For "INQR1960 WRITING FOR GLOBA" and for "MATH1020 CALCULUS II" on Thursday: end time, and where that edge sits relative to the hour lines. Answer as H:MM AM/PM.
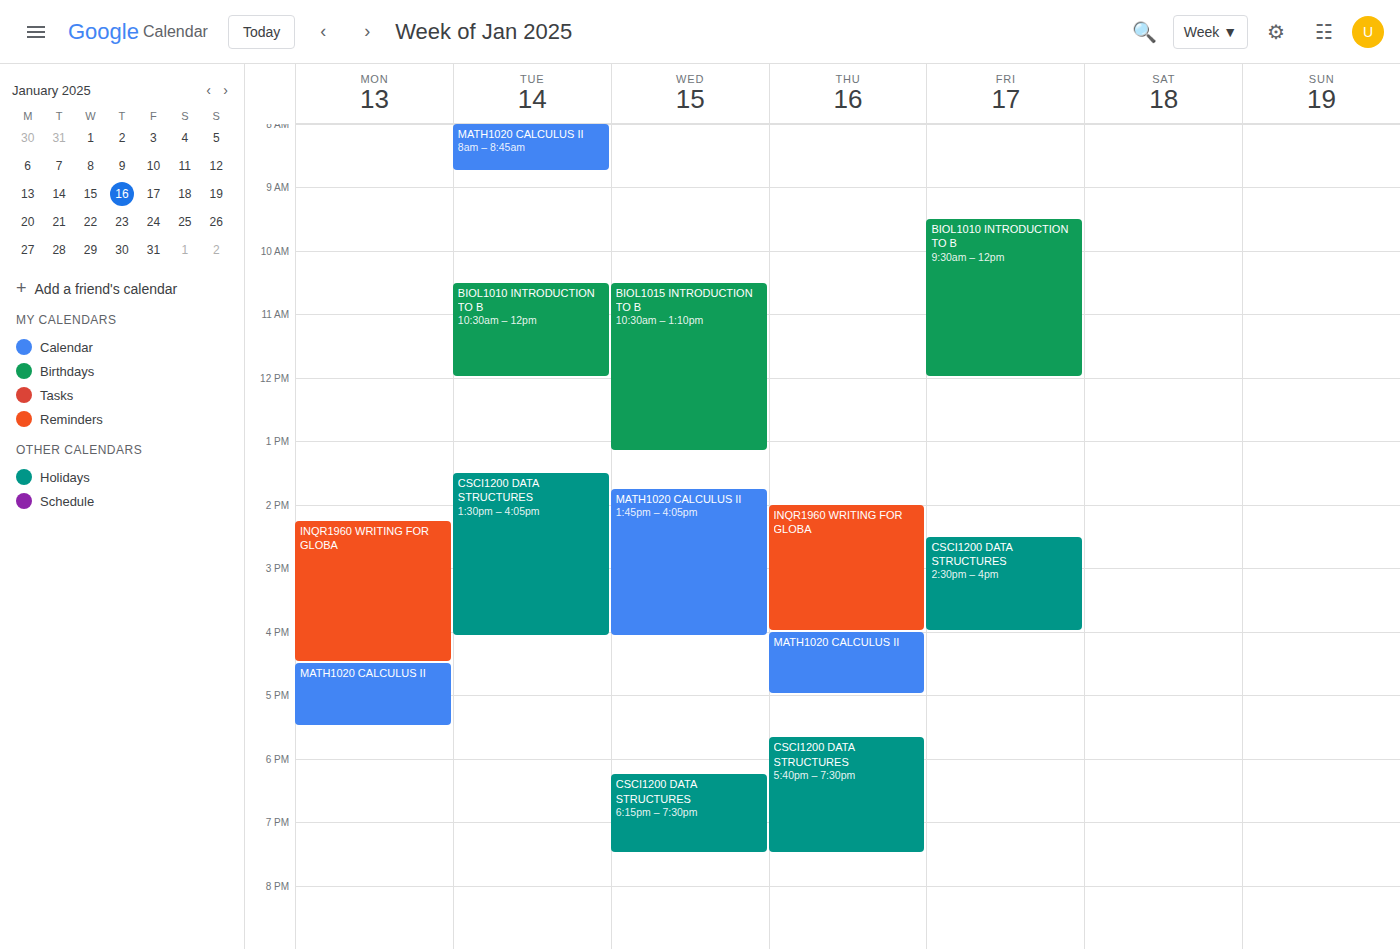
"INQR1960 WRITING FOR GLOBA": 4:00 PM, exactly on the 4 PM line. "MATH1020 CALCULUS II": 5:00 PM, exactly on the 5 PM line.